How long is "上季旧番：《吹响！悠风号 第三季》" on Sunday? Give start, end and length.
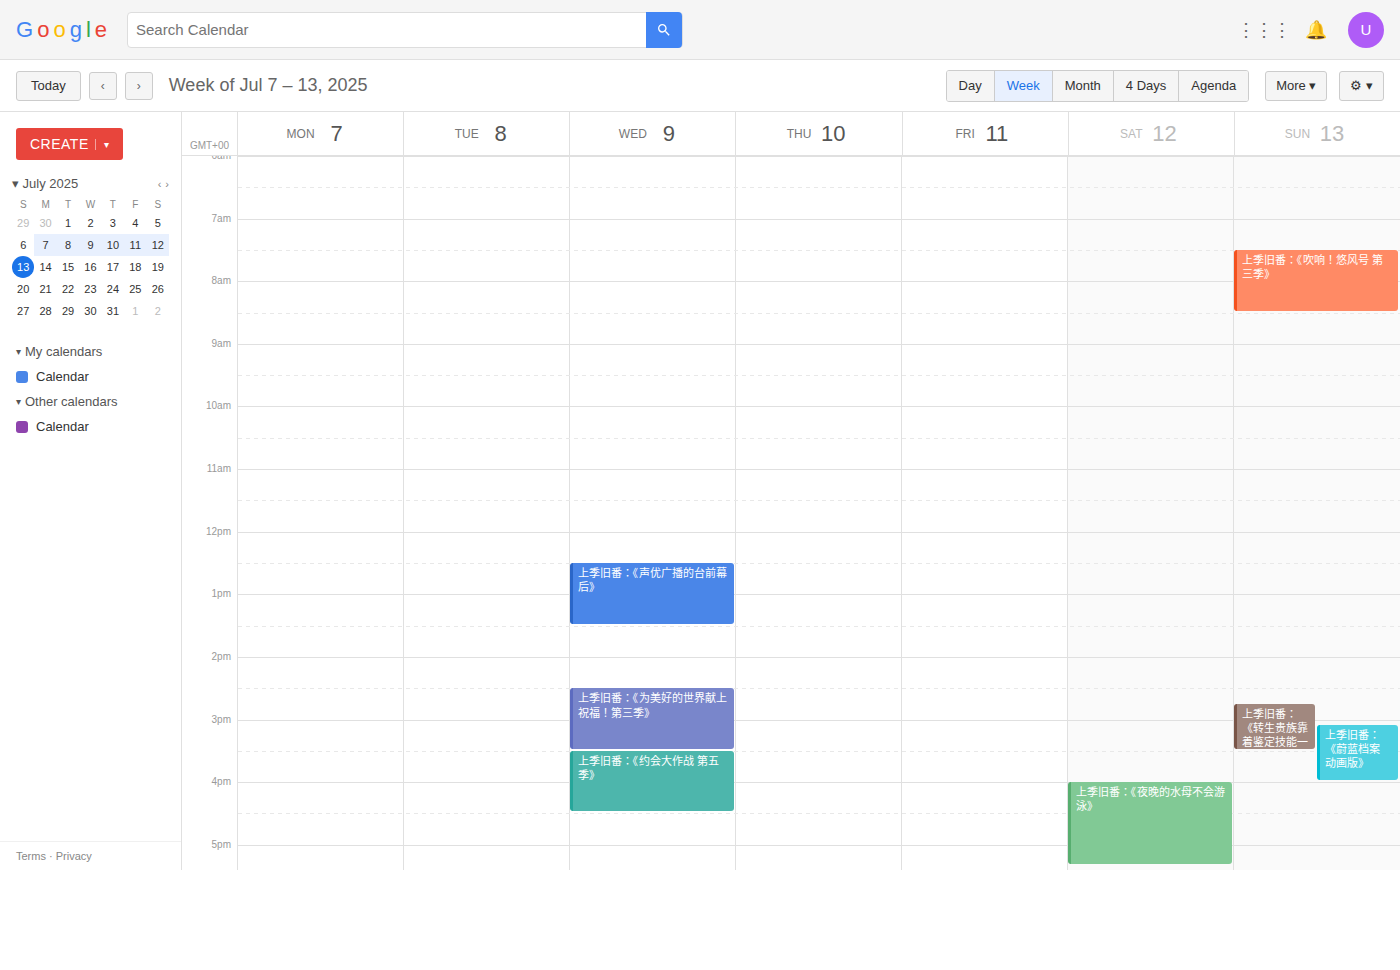
7:30 AM to 8:30 AM, 1 hour